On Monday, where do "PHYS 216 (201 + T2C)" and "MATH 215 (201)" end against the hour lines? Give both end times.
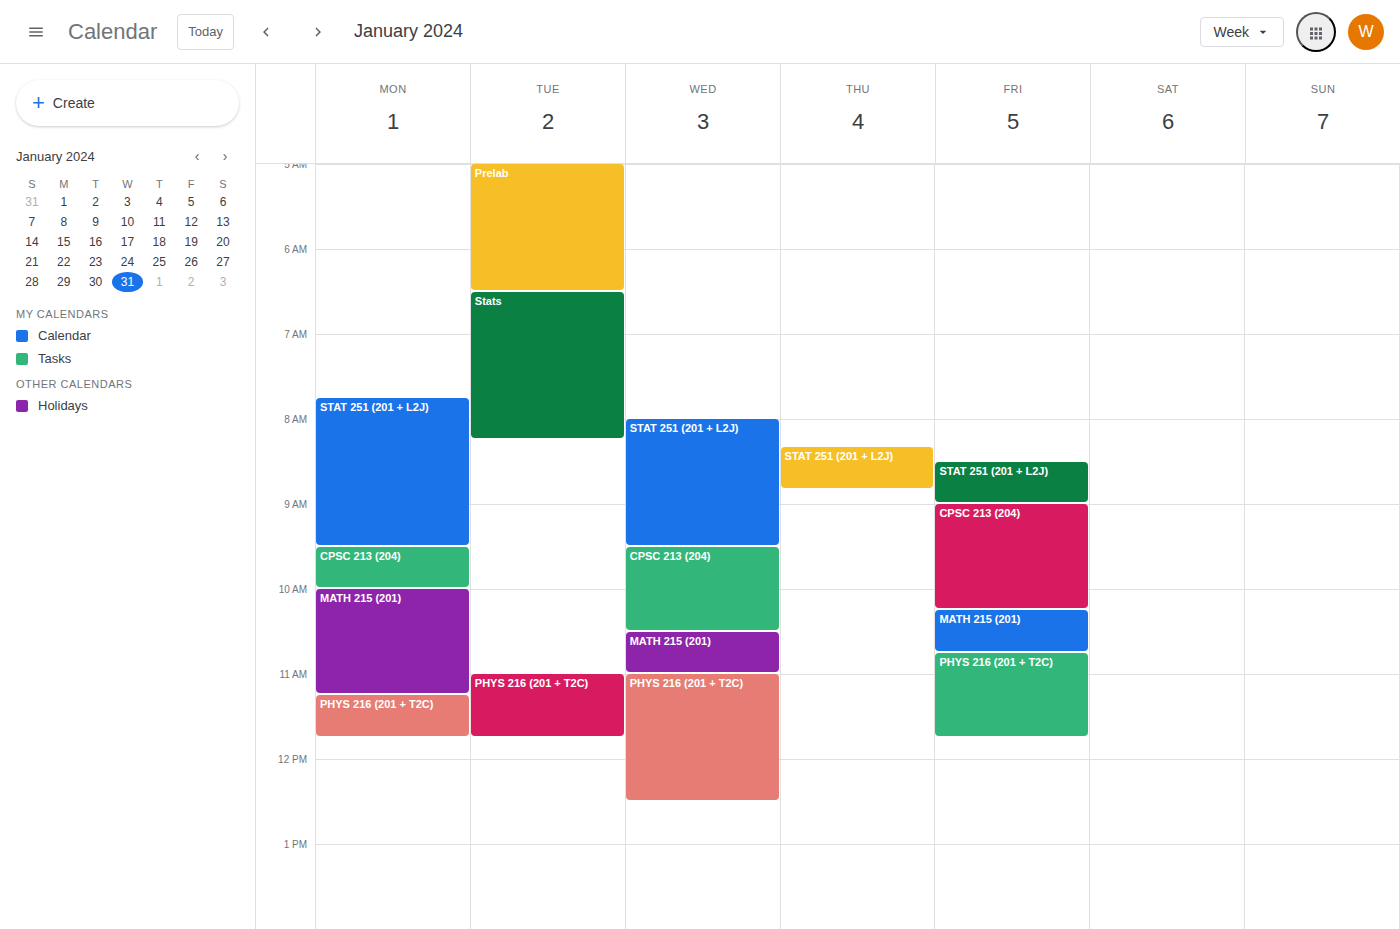
"PHYS 216 (201 + T2C)": 11:45 AM, neither: three quarters of the way from the 11 AM line to the 12 PM line. "MATH 215 (201)": 11:15 AM, neither: a quarter of the way from the 11 AM line to the 12 PM line.